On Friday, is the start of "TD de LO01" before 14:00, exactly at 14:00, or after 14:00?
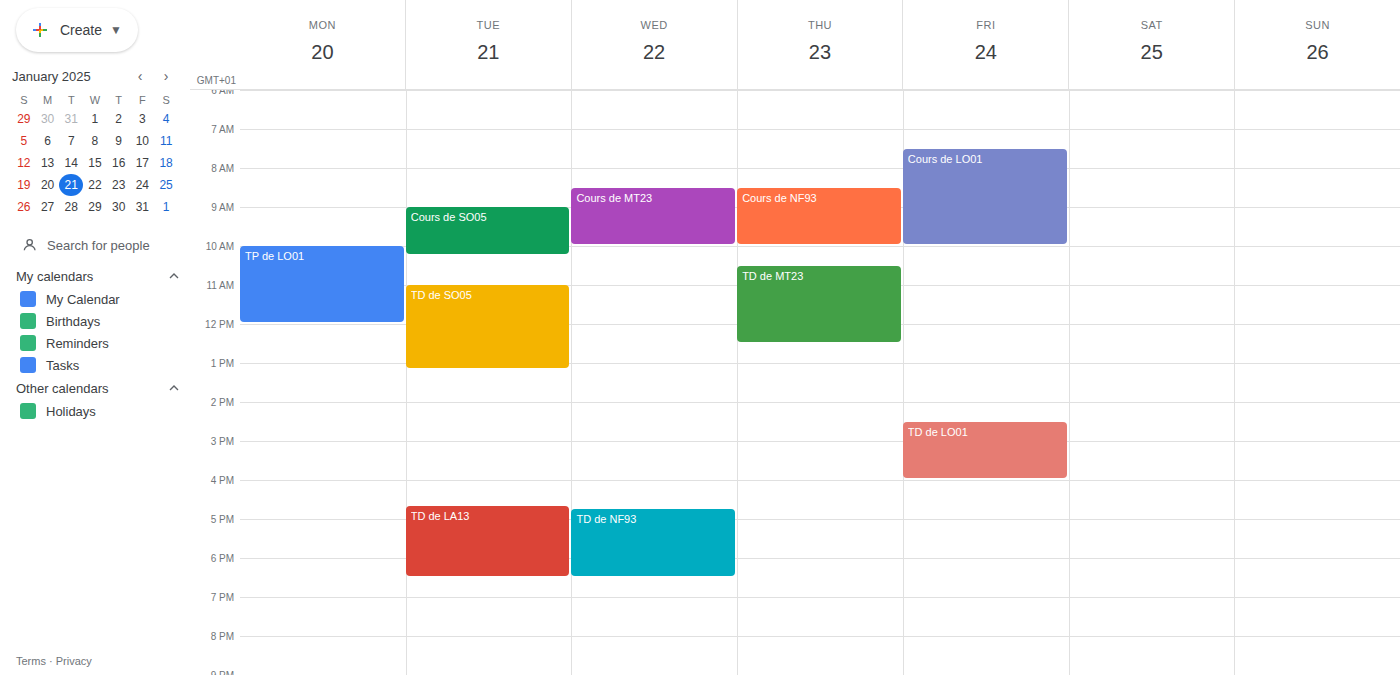
14:30 -- after 14:00, 30 minutes below the 14:00 line.